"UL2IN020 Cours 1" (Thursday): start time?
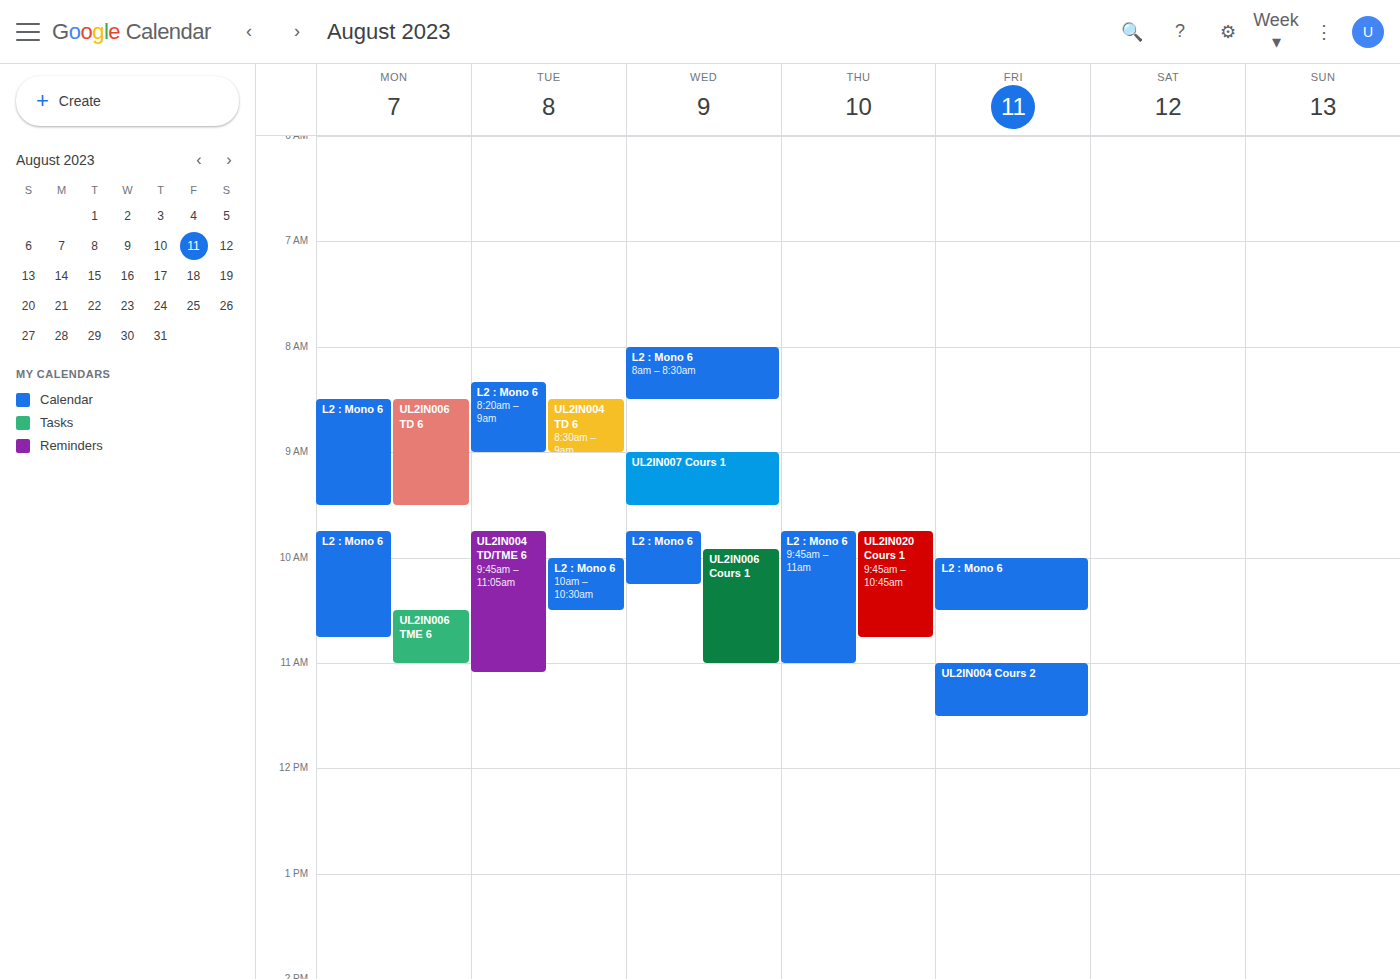
9:45 AM